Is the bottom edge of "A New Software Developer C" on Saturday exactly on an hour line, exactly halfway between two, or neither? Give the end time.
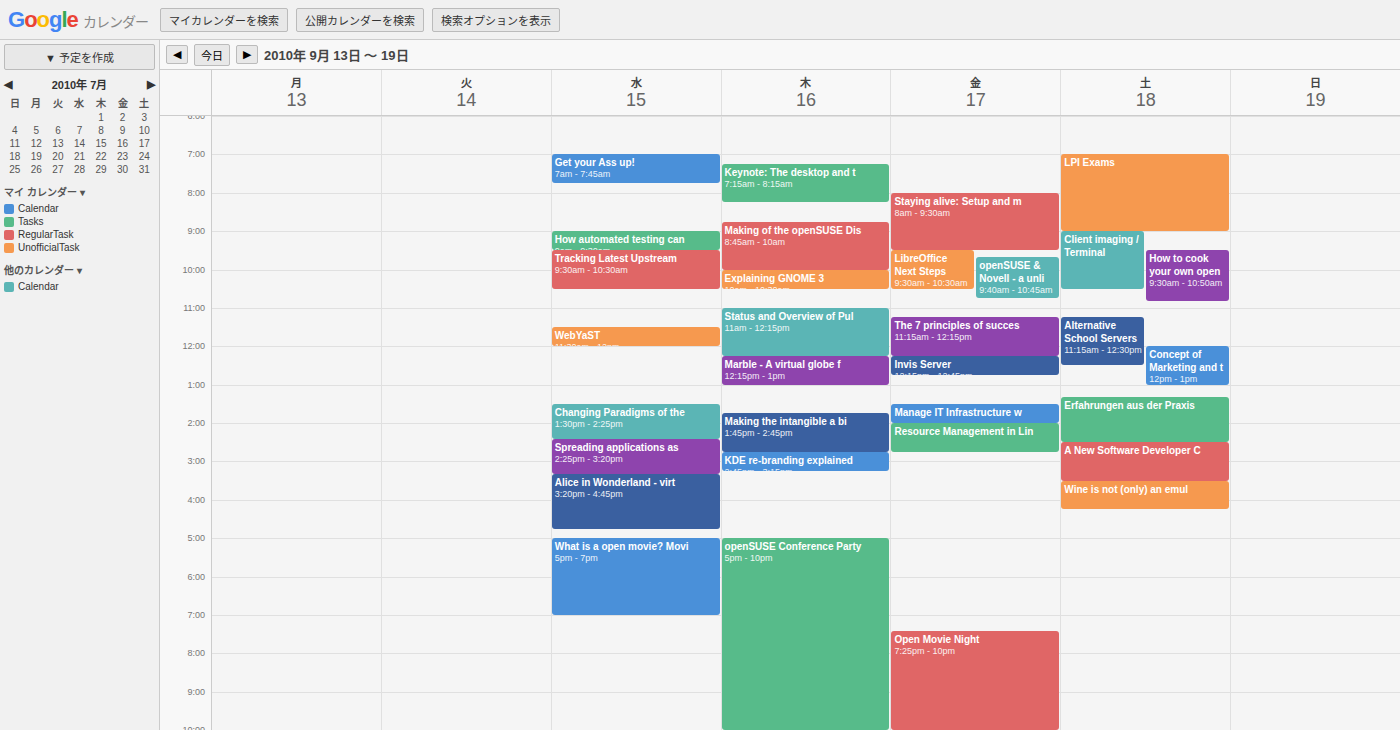
3:30 PM -- halfway between the 3 PM and 4 PM lines.